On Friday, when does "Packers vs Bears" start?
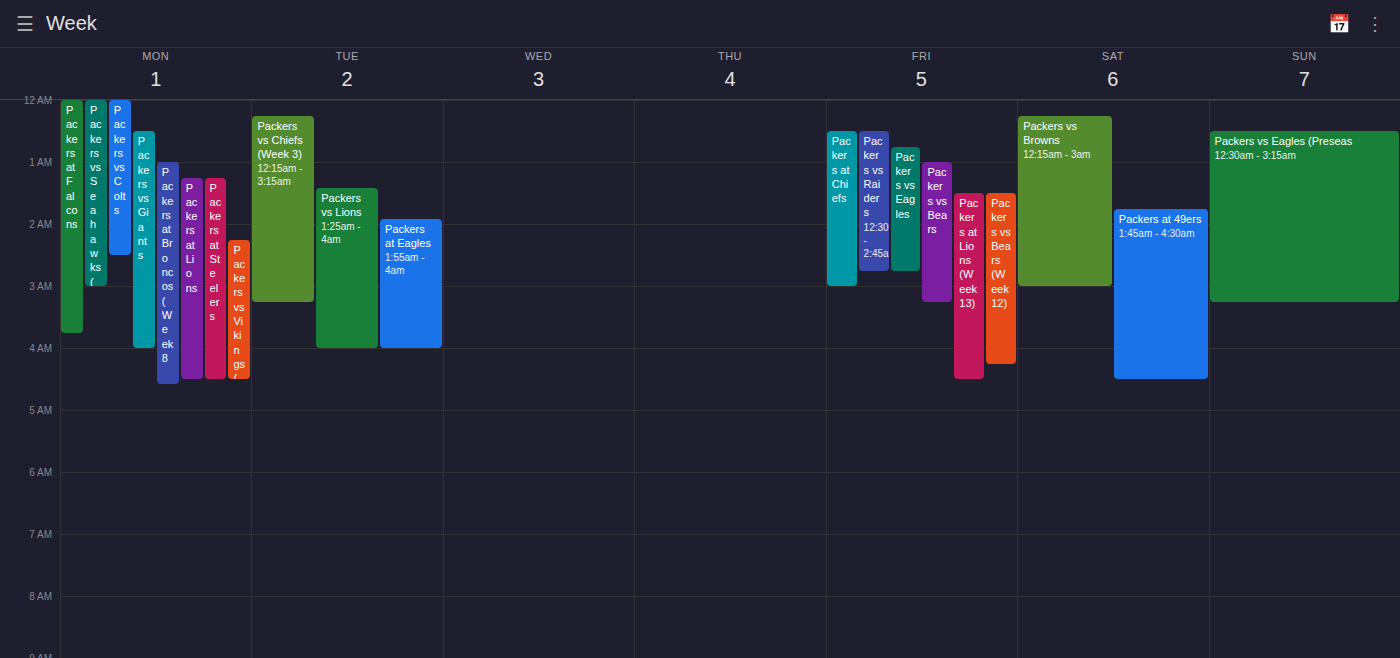
1:00 AM